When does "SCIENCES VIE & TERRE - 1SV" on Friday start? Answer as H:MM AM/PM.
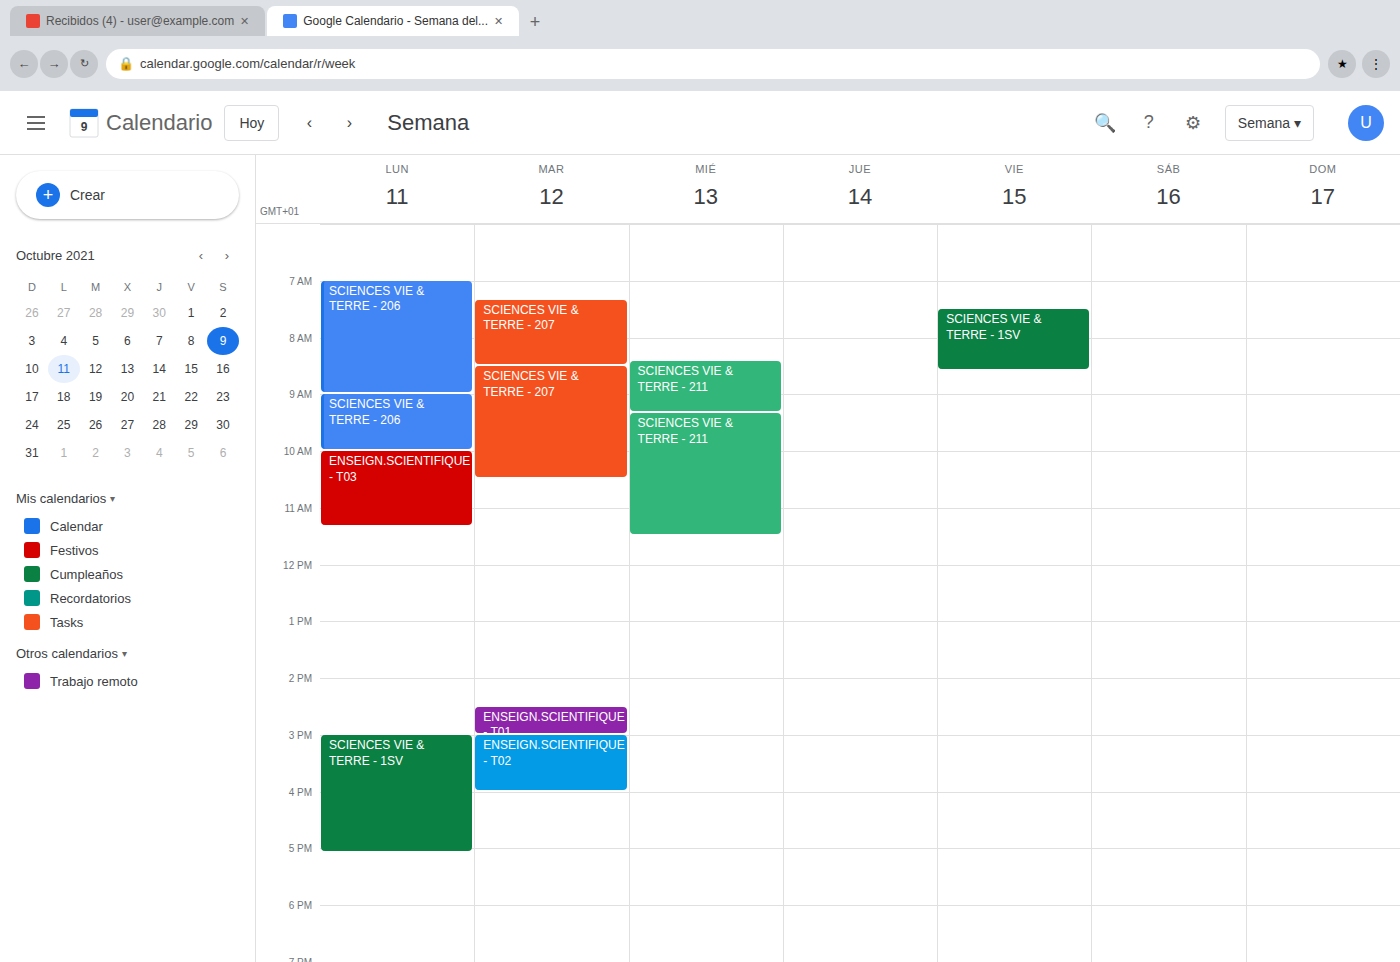
7:30 AM